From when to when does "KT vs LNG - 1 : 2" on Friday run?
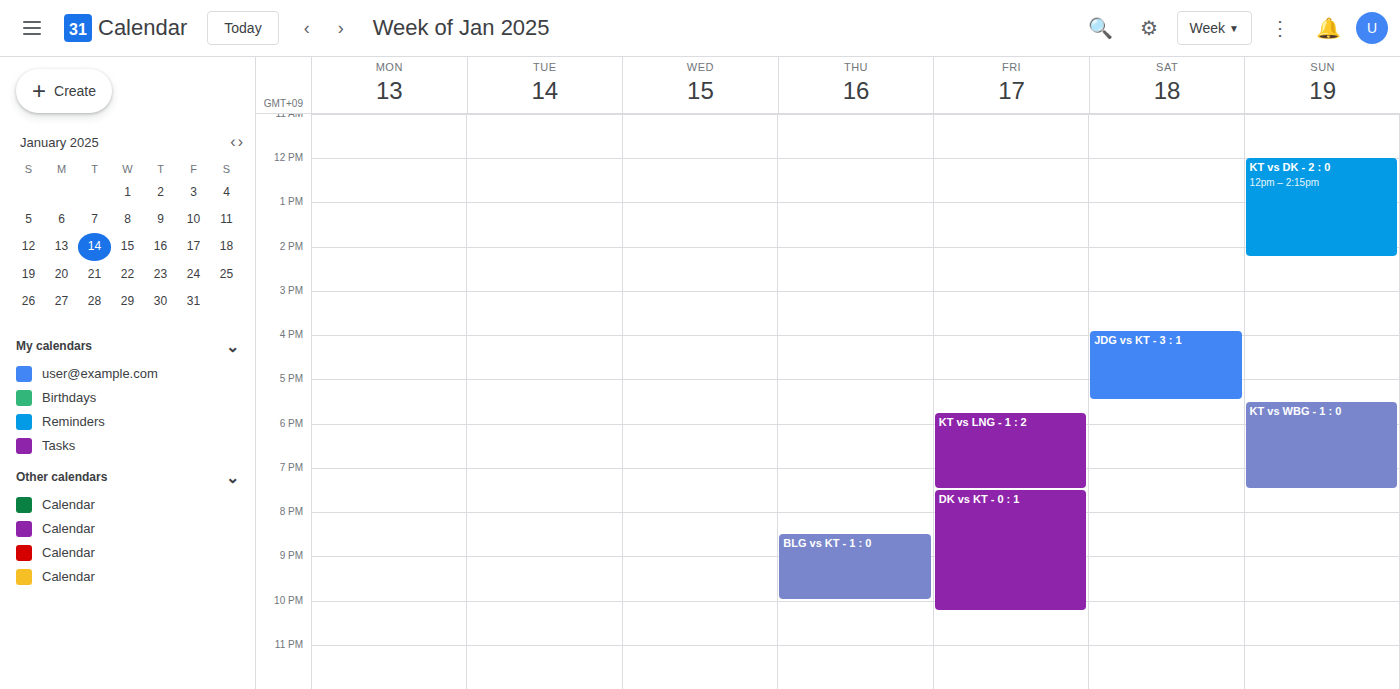
5:45 PM to 7:30 PM